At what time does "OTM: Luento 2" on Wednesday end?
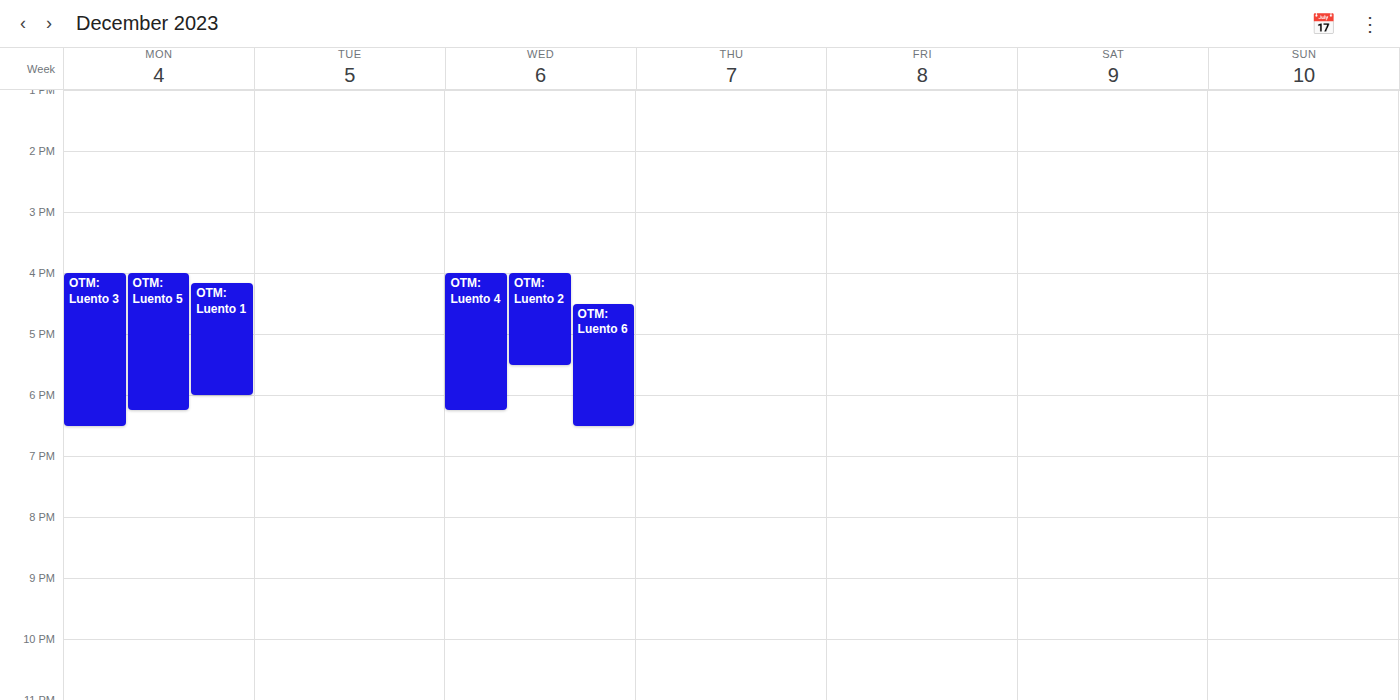
5:30 PM